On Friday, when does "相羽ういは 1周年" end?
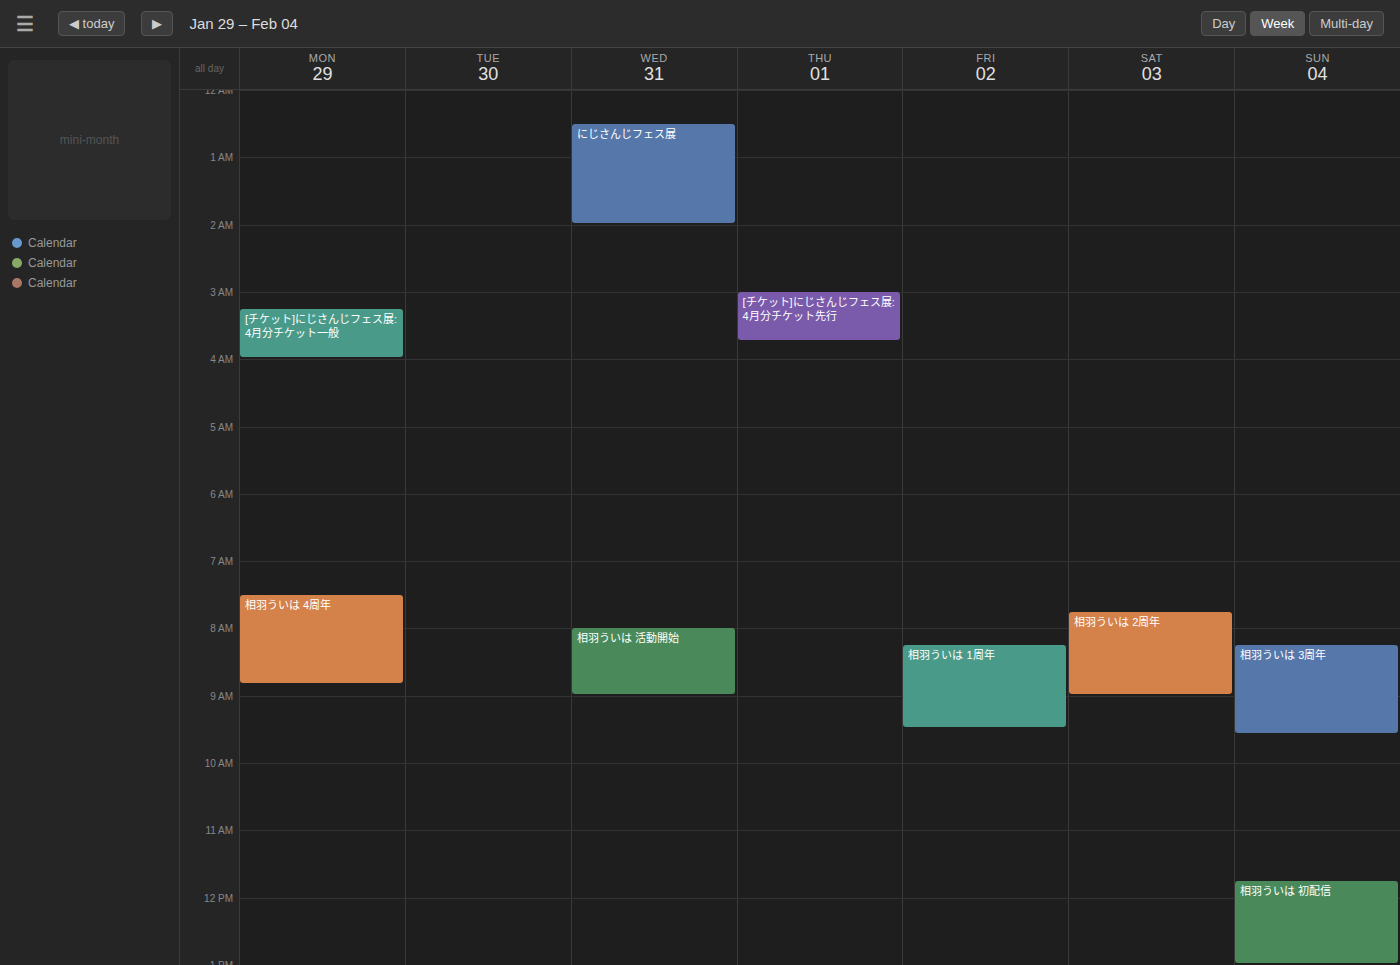
9:30 AM